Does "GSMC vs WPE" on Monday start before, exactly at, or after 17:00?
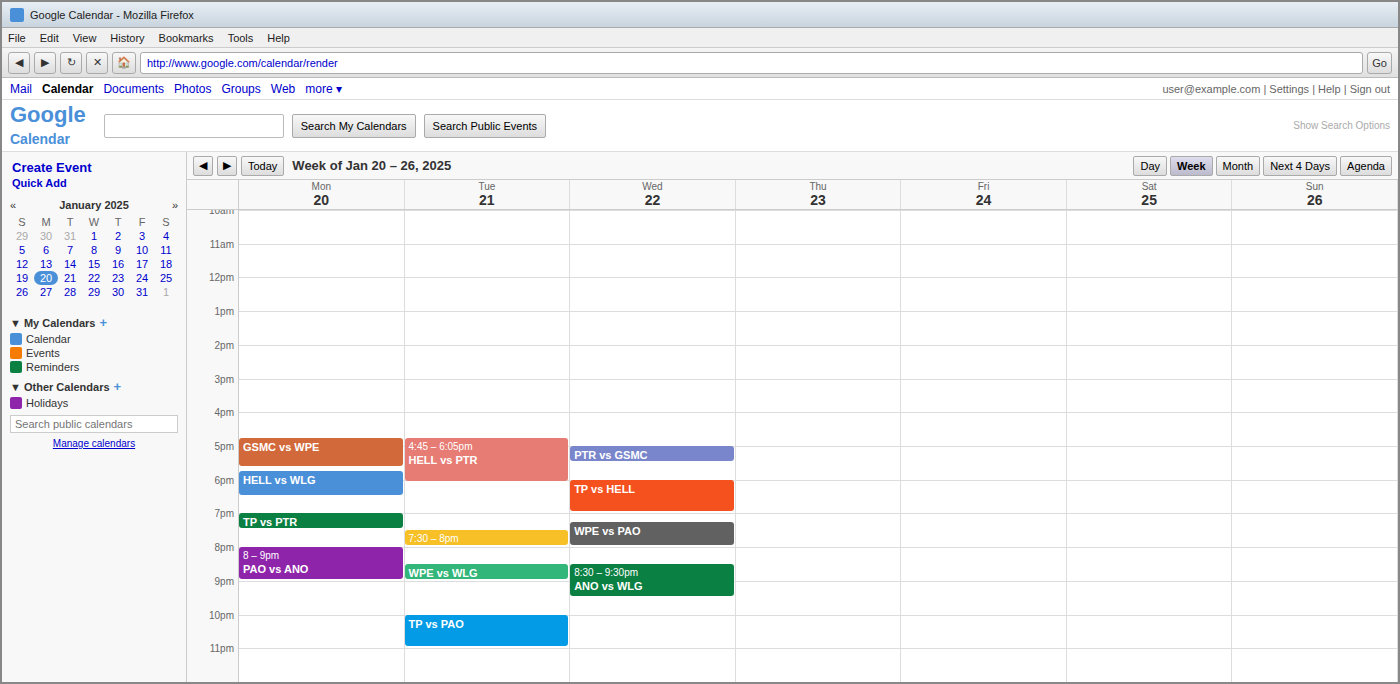
16:45 -- before 17:00, 15 minutes above the 17:00 line.